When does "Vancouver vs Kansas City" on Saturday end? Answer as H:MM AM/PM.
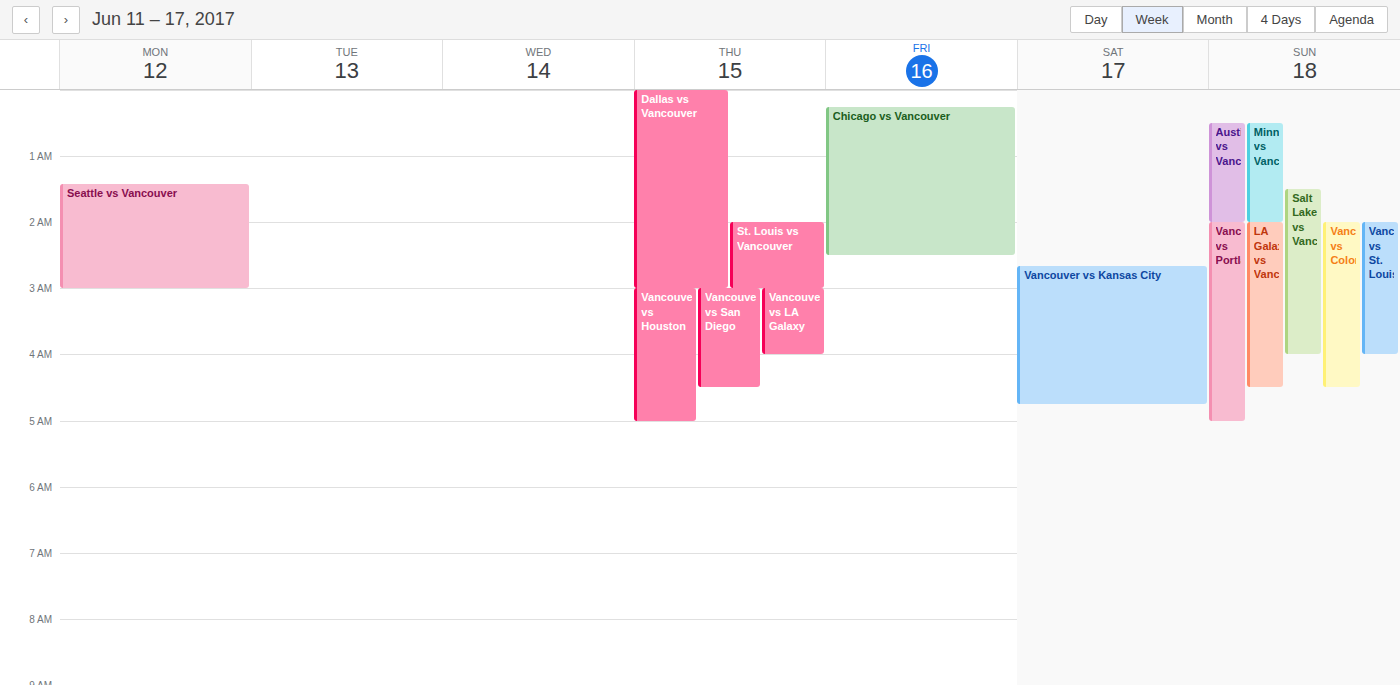
4:45 AM